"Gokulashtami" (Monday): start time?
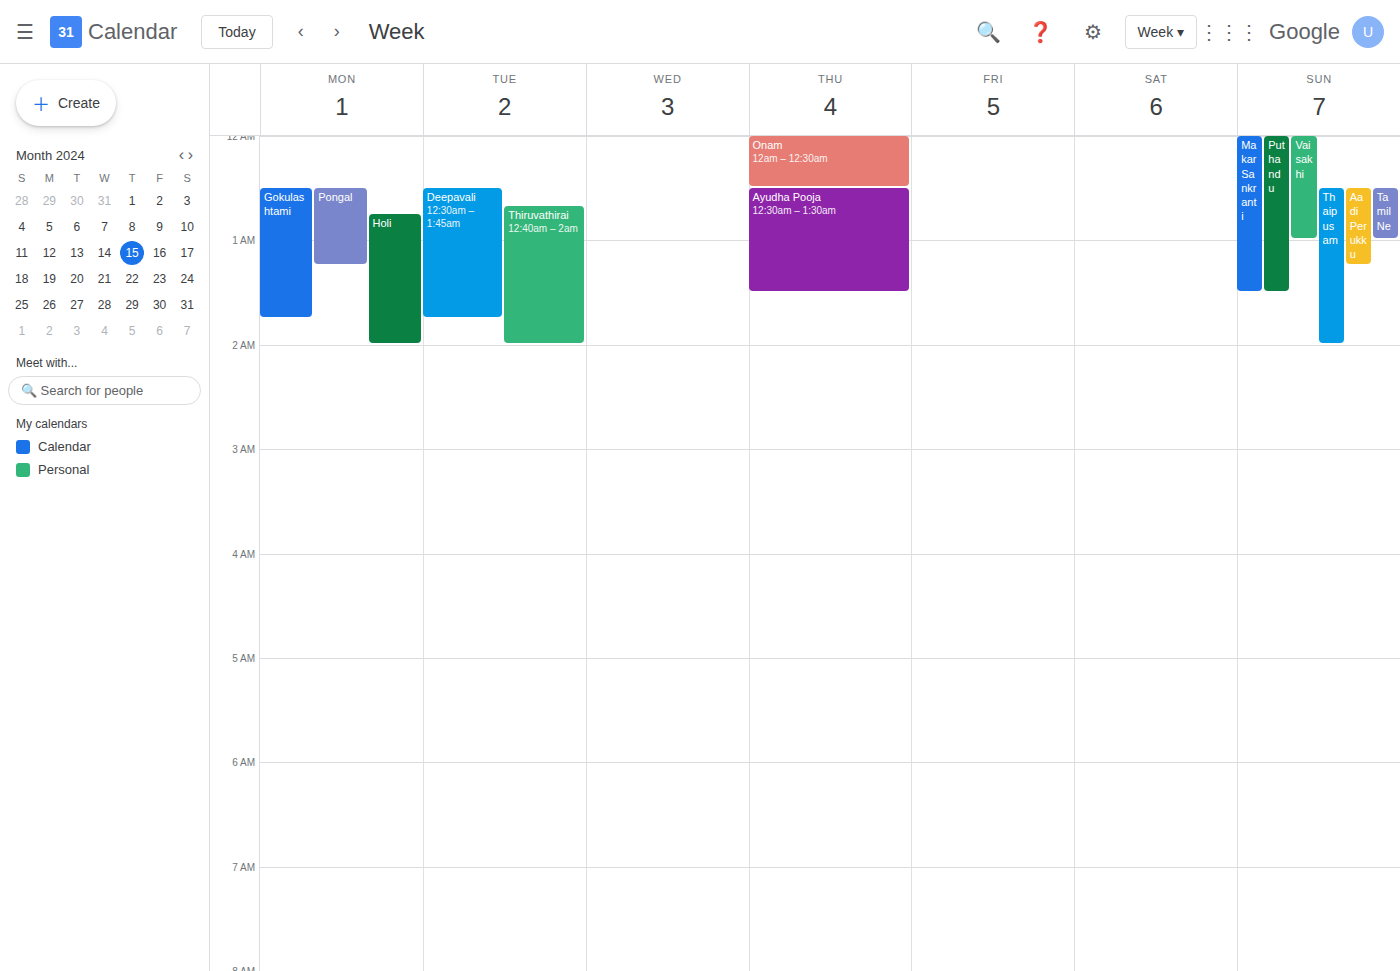
12:30 AM